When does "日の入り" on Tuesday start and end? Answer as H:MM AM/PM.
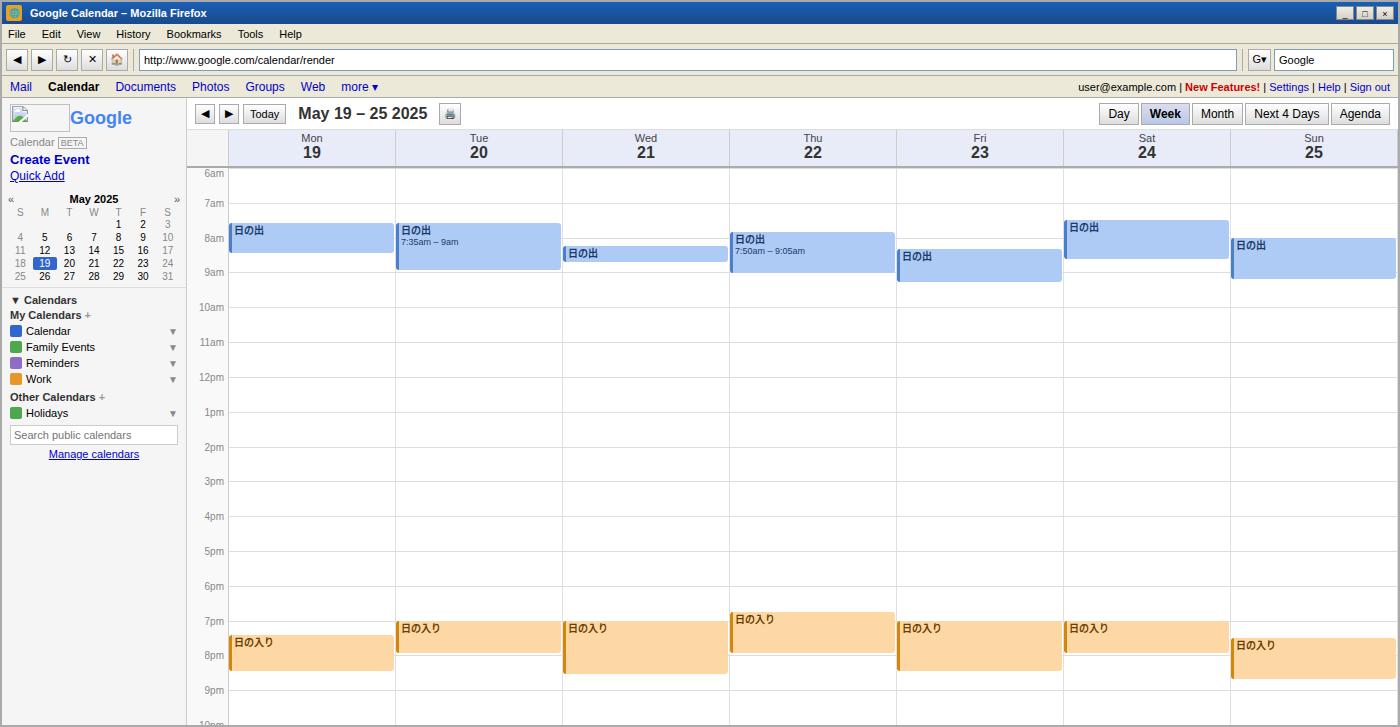
7:00 PM to 8:00 PM